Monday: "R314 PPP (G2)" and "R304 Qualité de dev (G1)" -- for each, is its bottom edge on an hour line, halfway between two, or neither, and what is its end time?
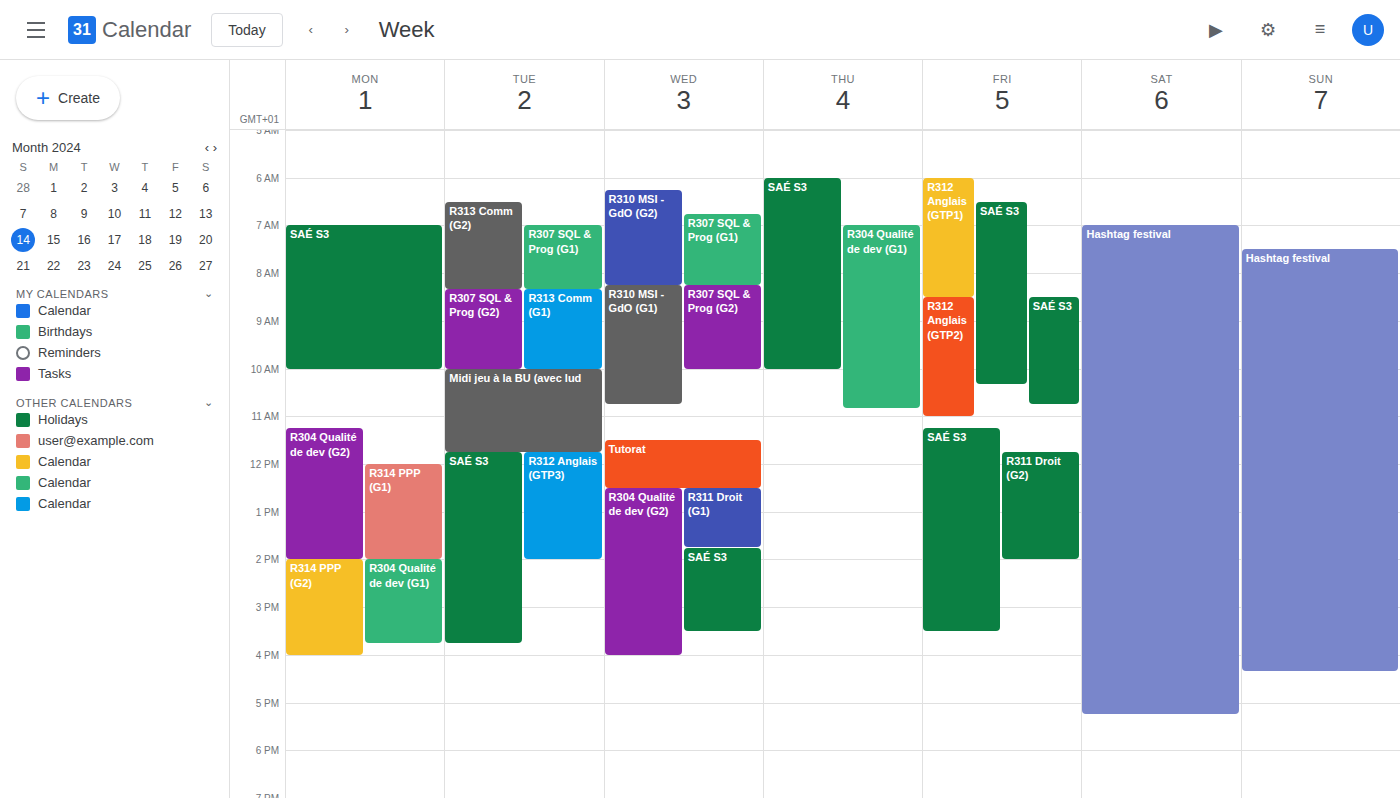
"R314 PPP (G2)": 4:00 PM, exactly on the 4 PM line. "R304 Qualité de dev (G1)": 3:45 PM, neither: three quarters of the way from the 3 PM line to the 4 PM line.